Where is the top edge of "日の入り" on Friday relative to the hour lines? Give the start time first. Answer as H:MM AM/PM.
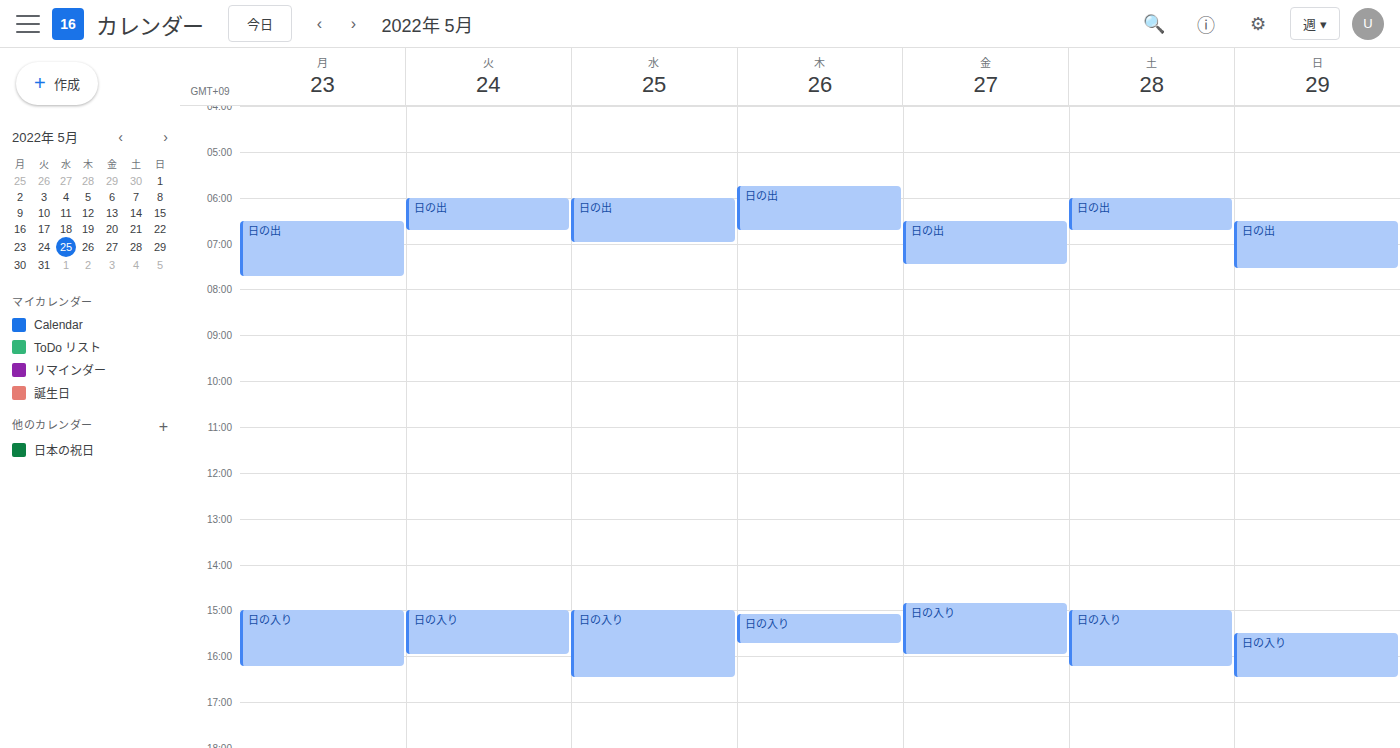
2:50 PM -- neither: 50 minutes below the 2 PM line and 10 minutes above the 3 PM line.